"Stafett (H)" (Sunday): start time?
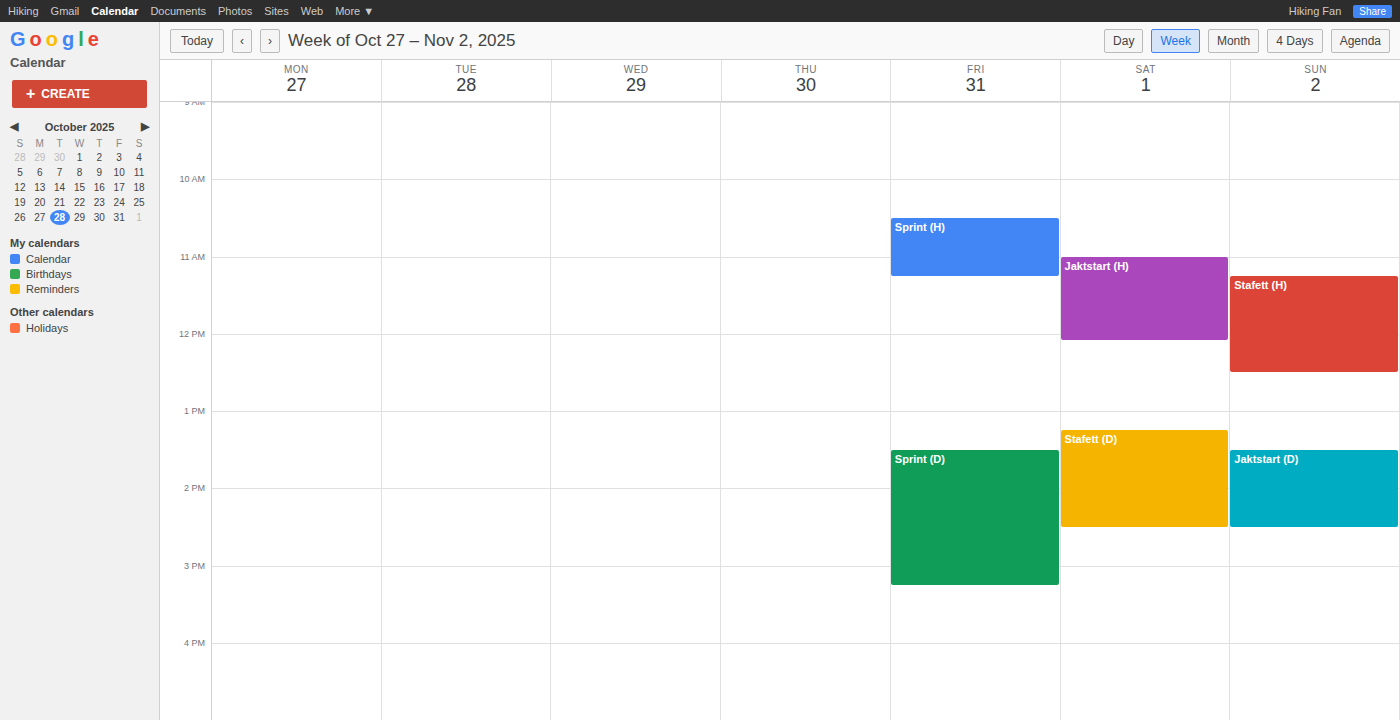
11:15